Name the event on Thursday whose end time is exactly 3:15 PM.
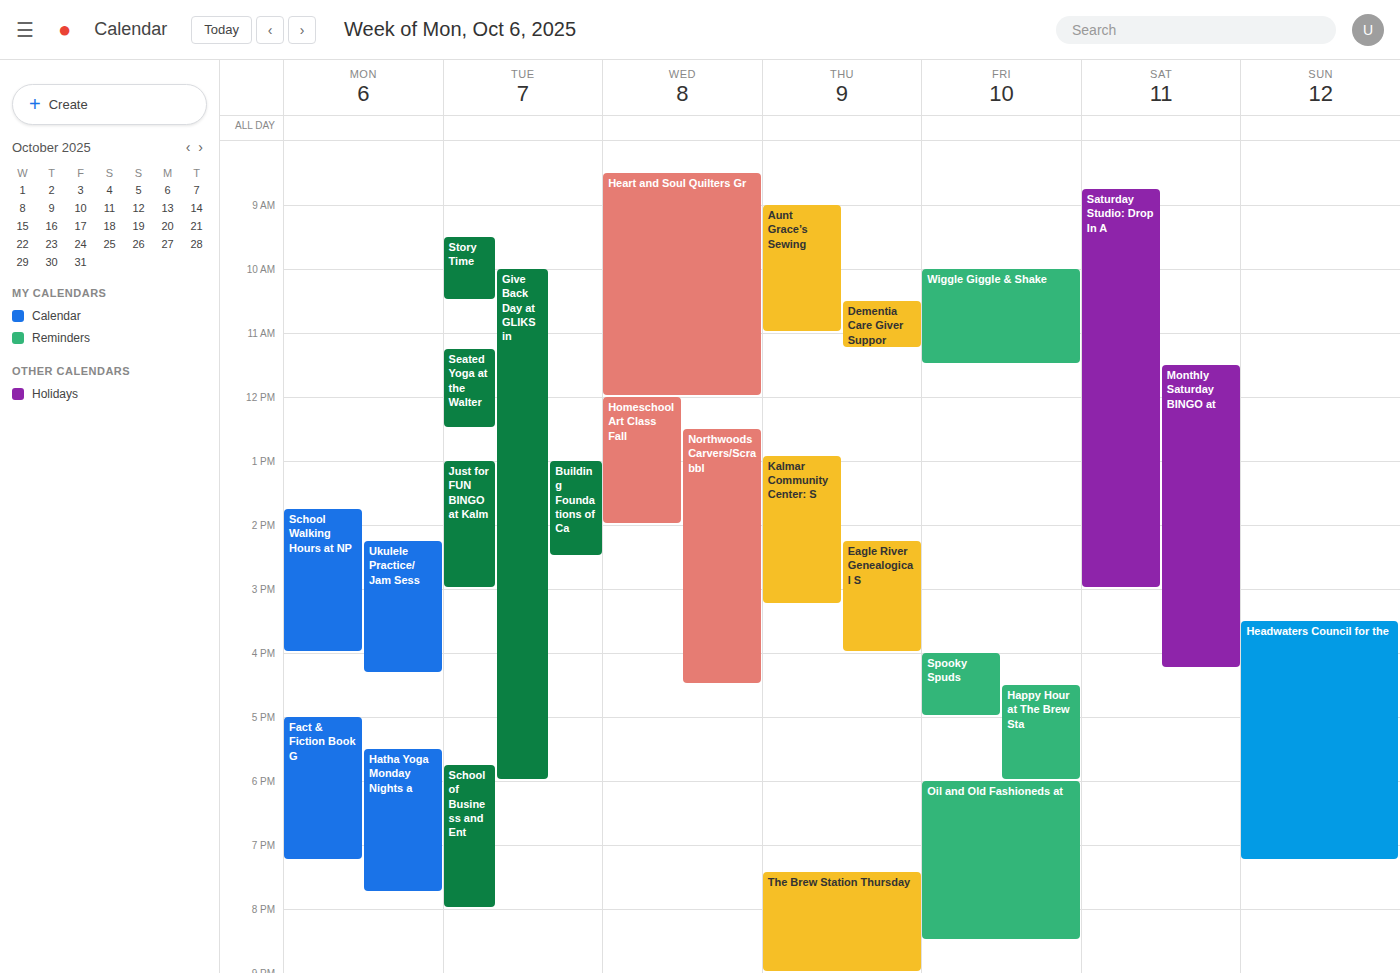
"Kalmar Community Center: S"